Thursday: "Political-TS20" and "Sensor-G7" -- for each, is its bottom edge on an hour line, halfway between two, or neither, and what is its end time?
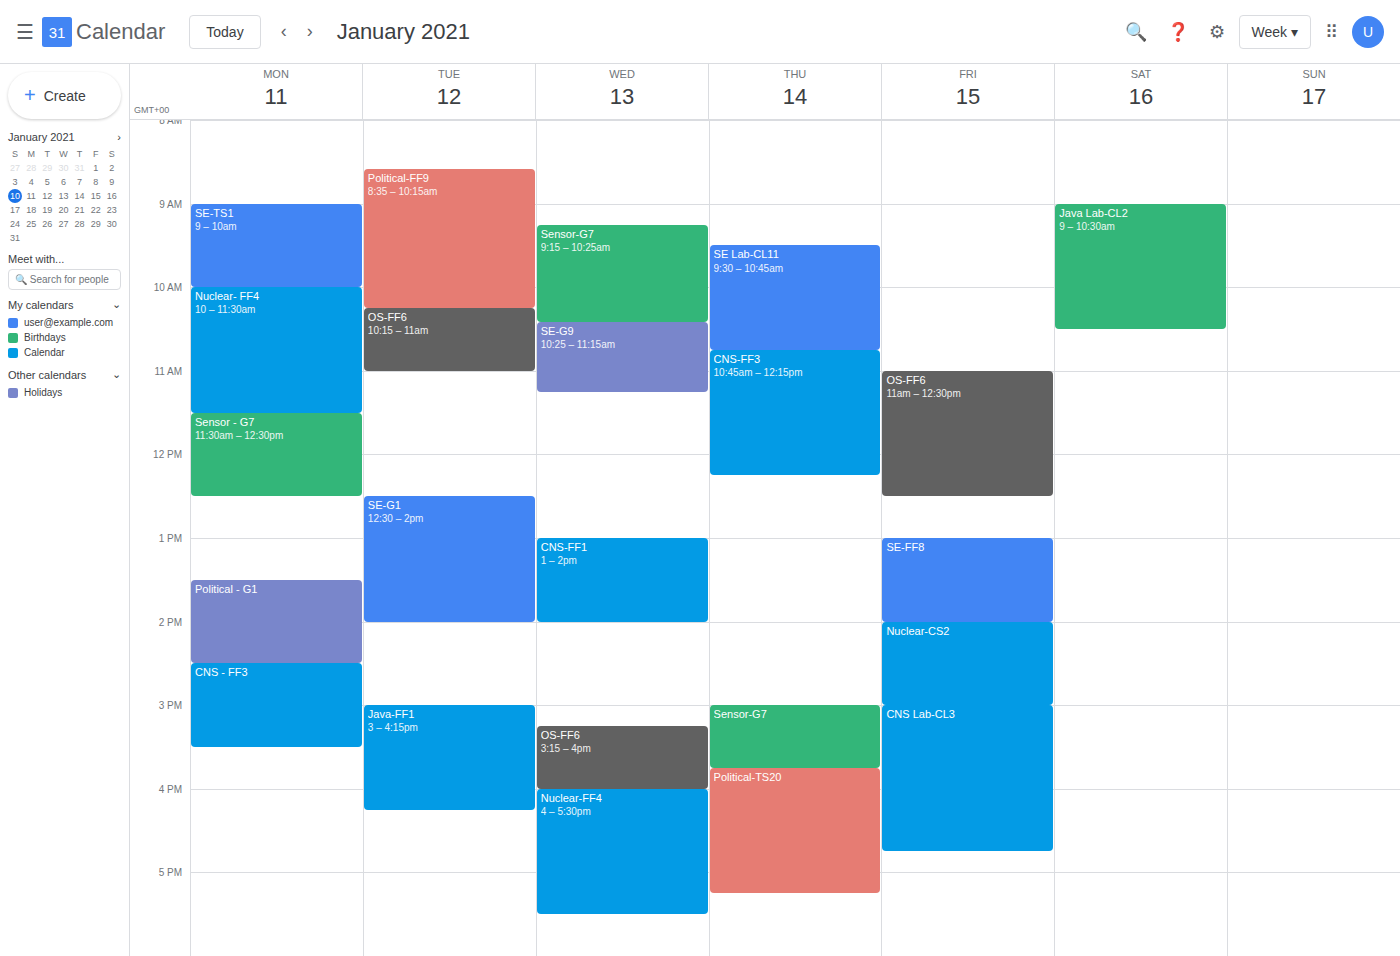
"Political-TS20": 5:15 PM, neither: a quarter of the way from the 5 PM line to the 6 PM line. "Sensor-G7": 3:45 PM, neither: three quarters of the way from the 3 PM line to the 4 PM line.